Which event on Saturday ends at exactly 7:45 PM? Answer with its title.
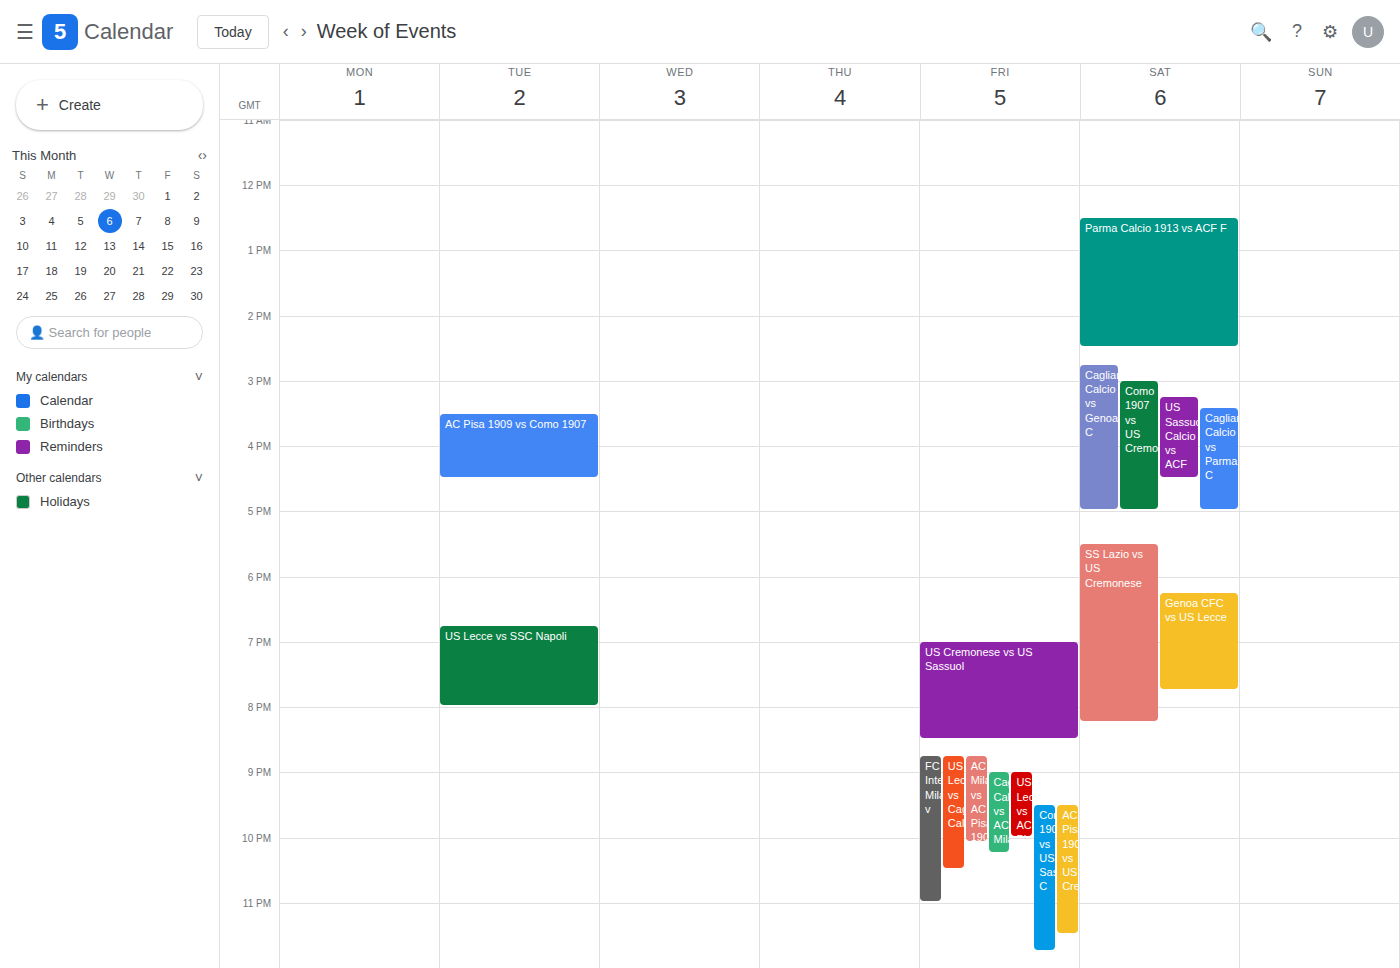
"Genoa CFC vs US Lecce"